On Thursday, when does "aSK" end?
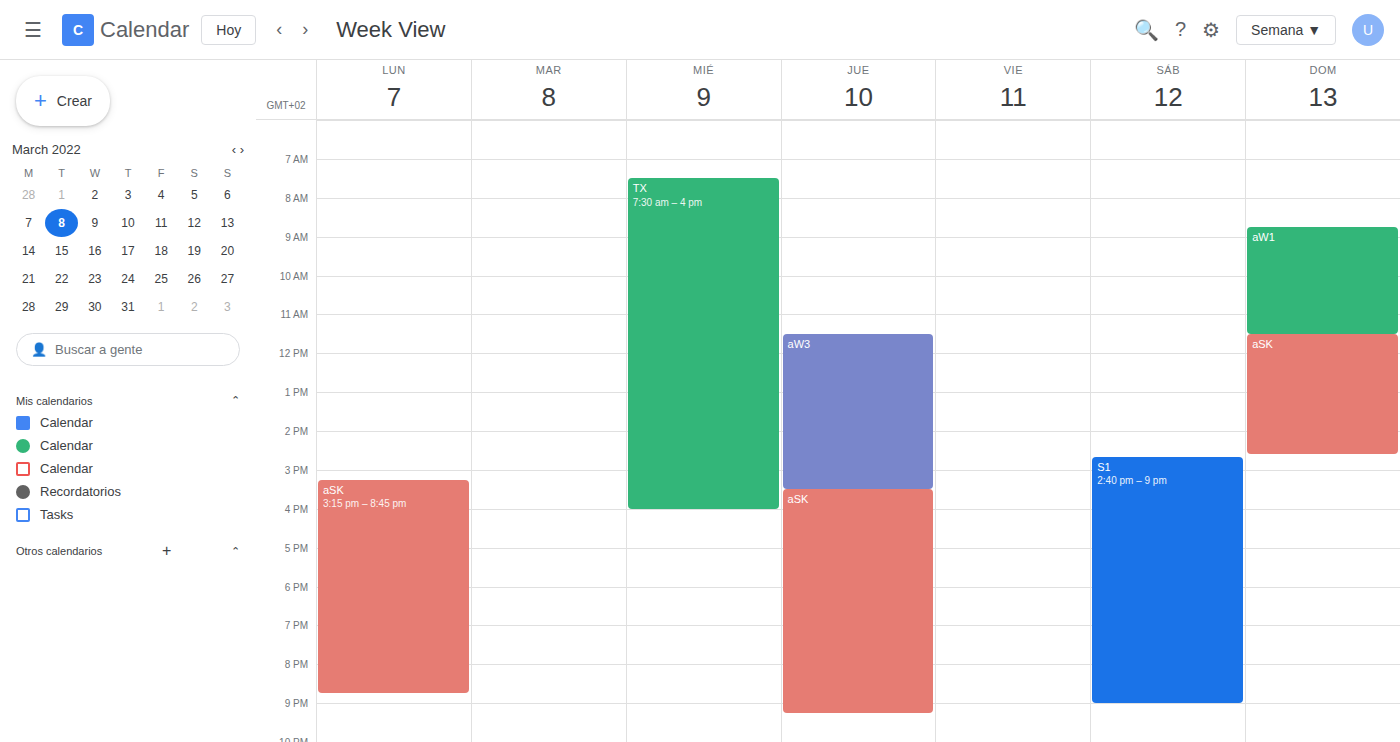
9:15 PM